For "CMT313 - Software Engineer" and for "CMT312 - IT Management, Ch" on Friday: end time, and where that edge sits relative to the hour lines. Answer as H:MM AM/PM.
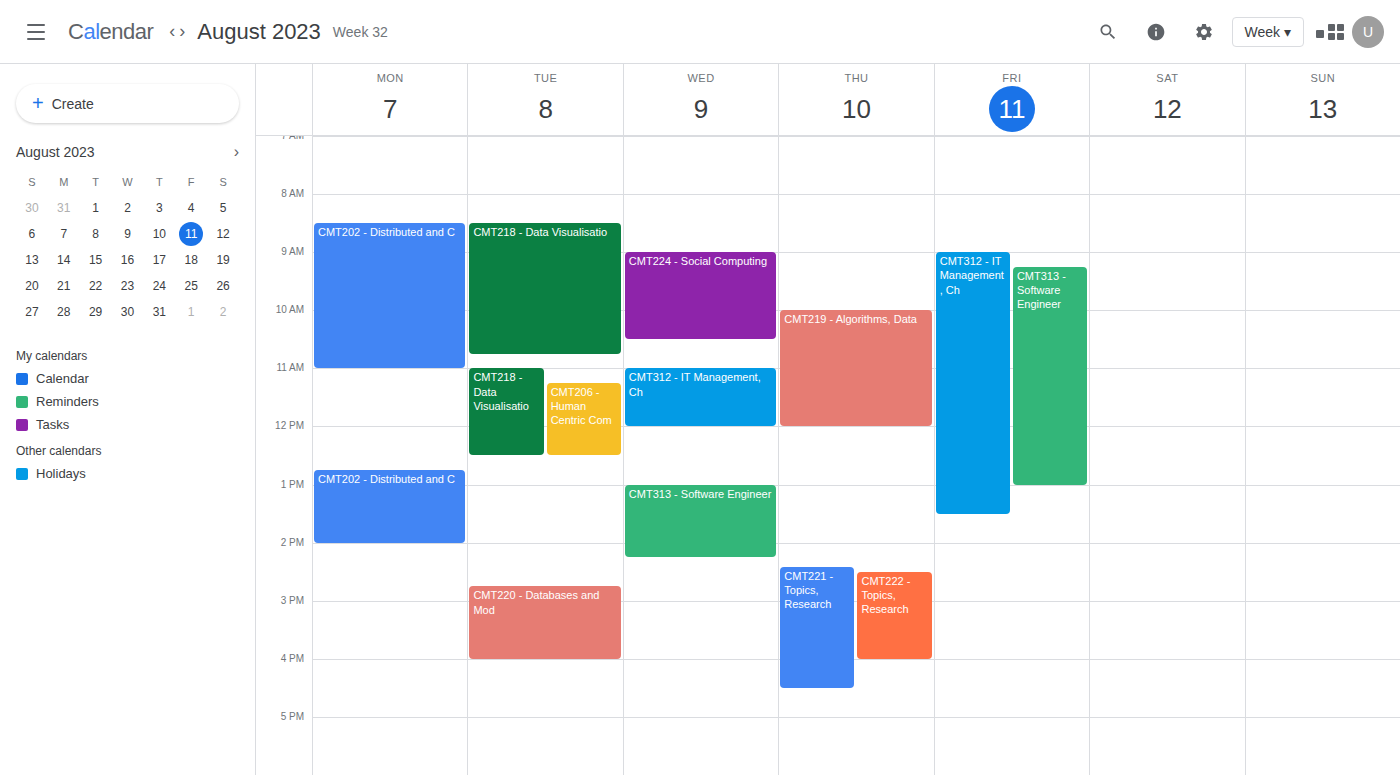
"CMT313 - Software Engineer": 1:00 PM, exactly on the 1 PM line. "CMT312 - IT Management, Ch": 1:30 PM, halfway between the 1 PM and 2 PM lines.